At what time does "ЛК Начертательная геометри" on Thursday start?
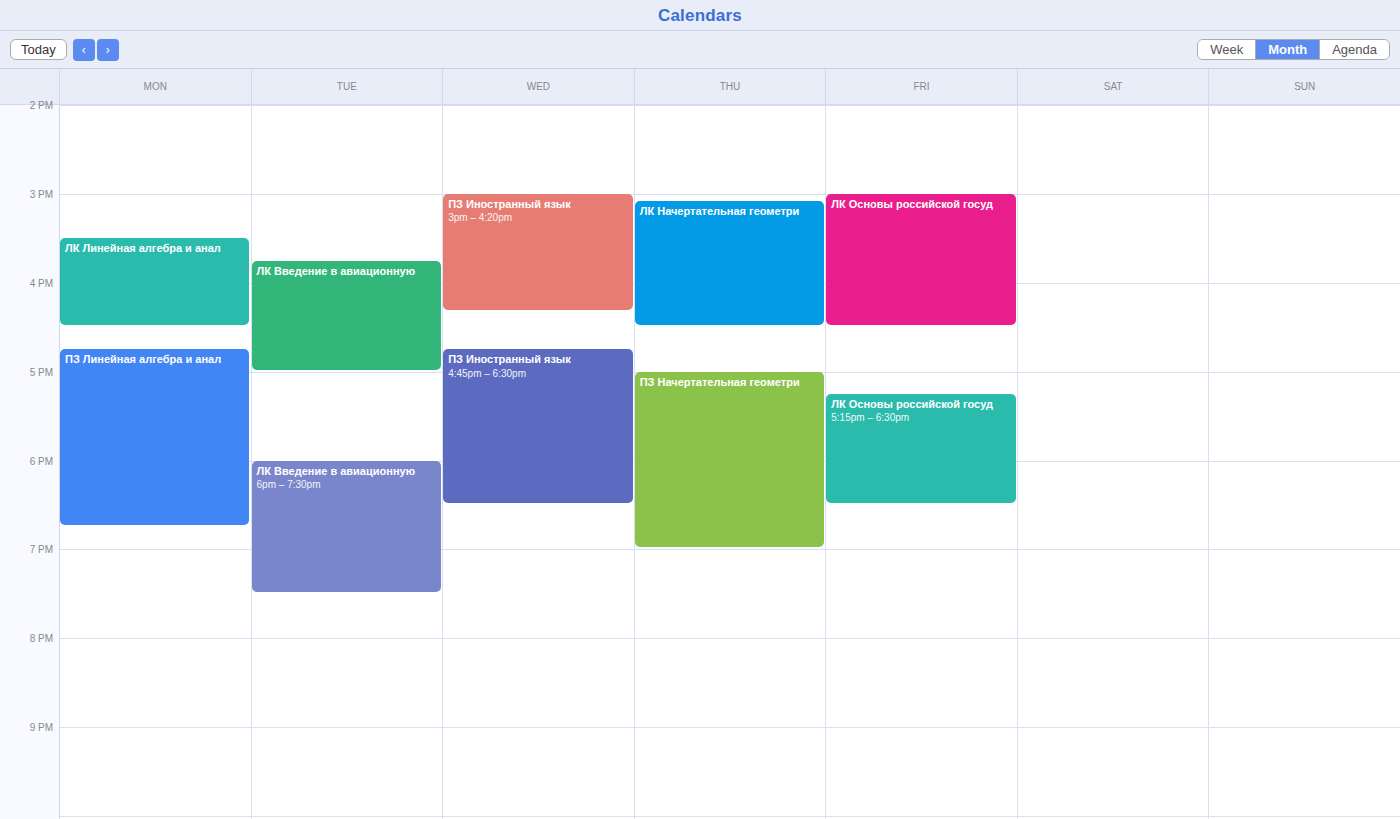
3:05 PM